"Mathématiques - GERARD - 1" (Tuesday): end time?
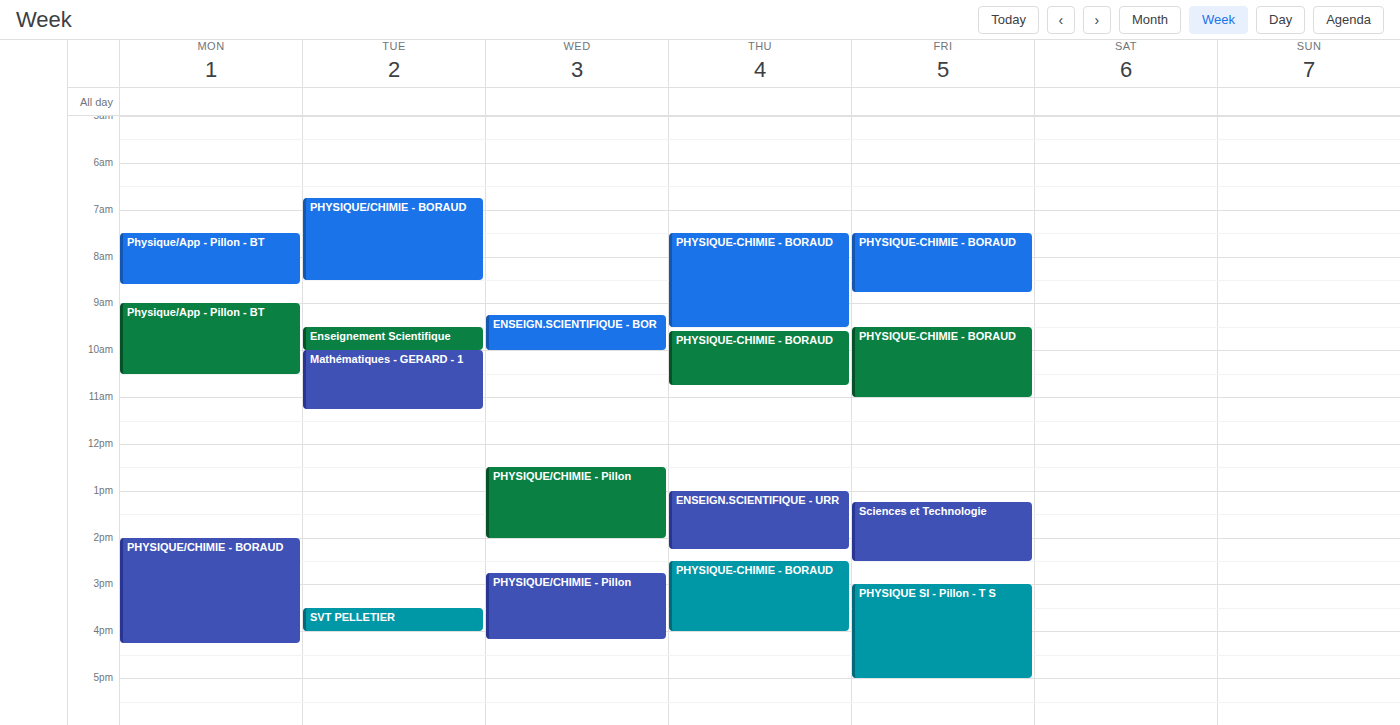
11:15 AM